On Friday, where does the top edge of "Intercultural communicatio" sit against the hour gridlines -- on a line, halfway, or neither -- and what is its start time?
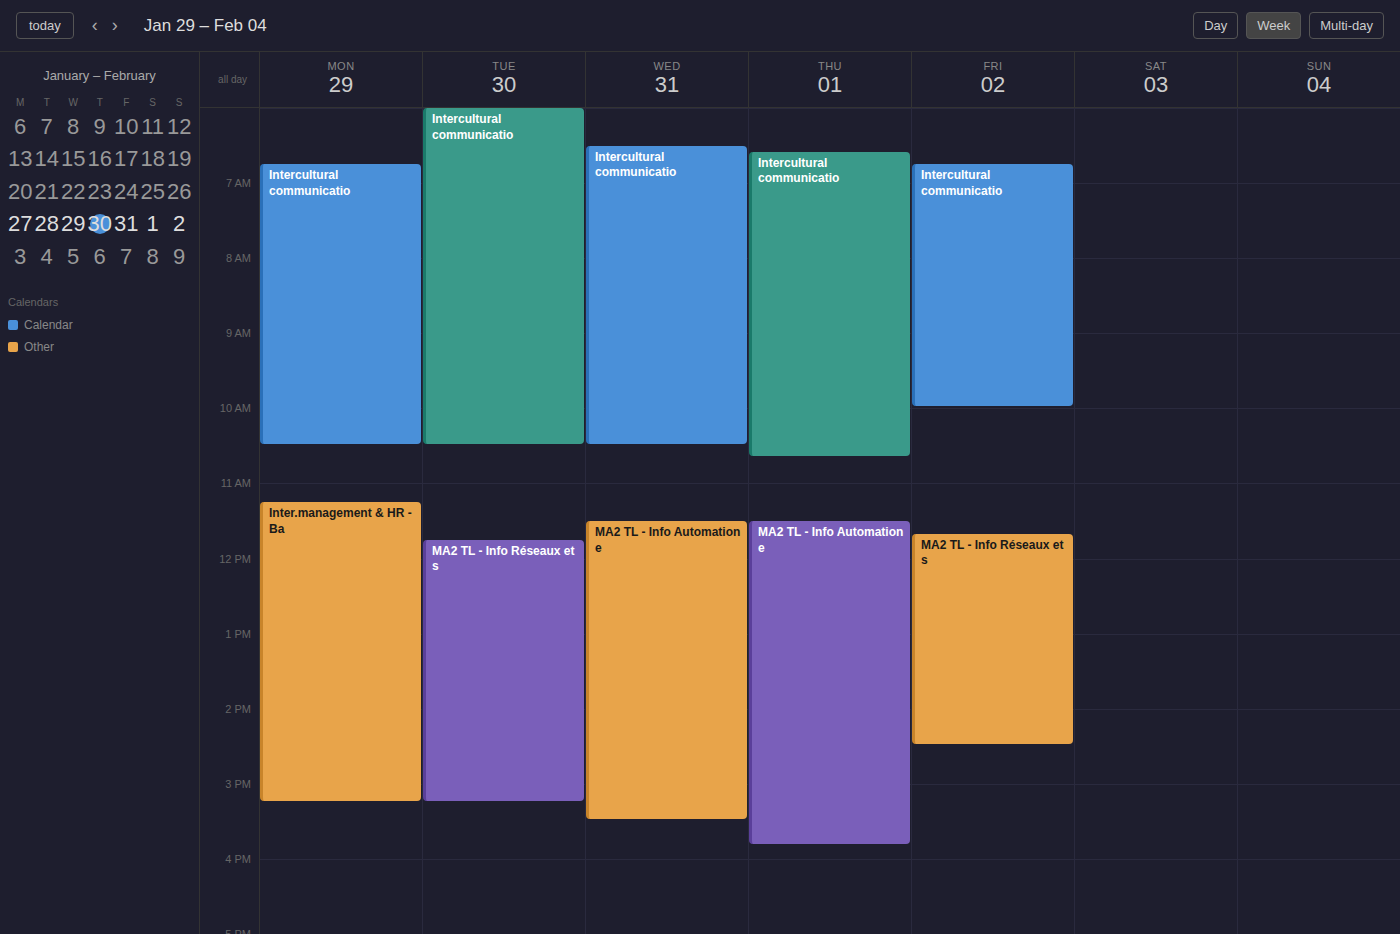
6:45 AM -- neither: three quarters of the way from the 6 AM line to the 7 AM line.